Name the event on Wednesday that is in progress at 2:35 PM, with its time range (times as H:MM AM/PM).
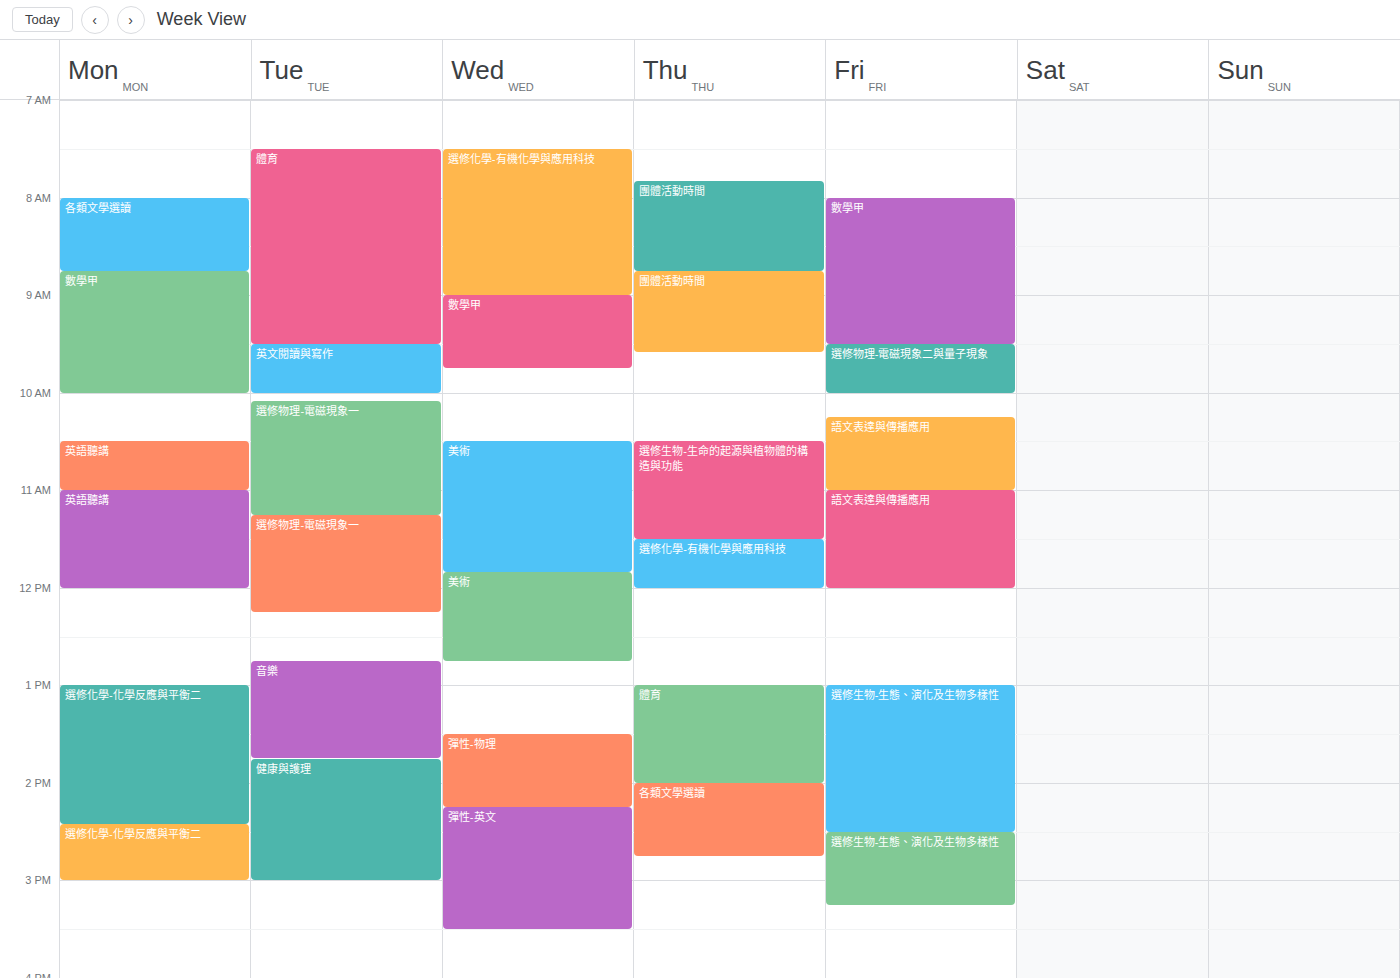
"彈性-英文", 2:15 PM to 3:30 PM